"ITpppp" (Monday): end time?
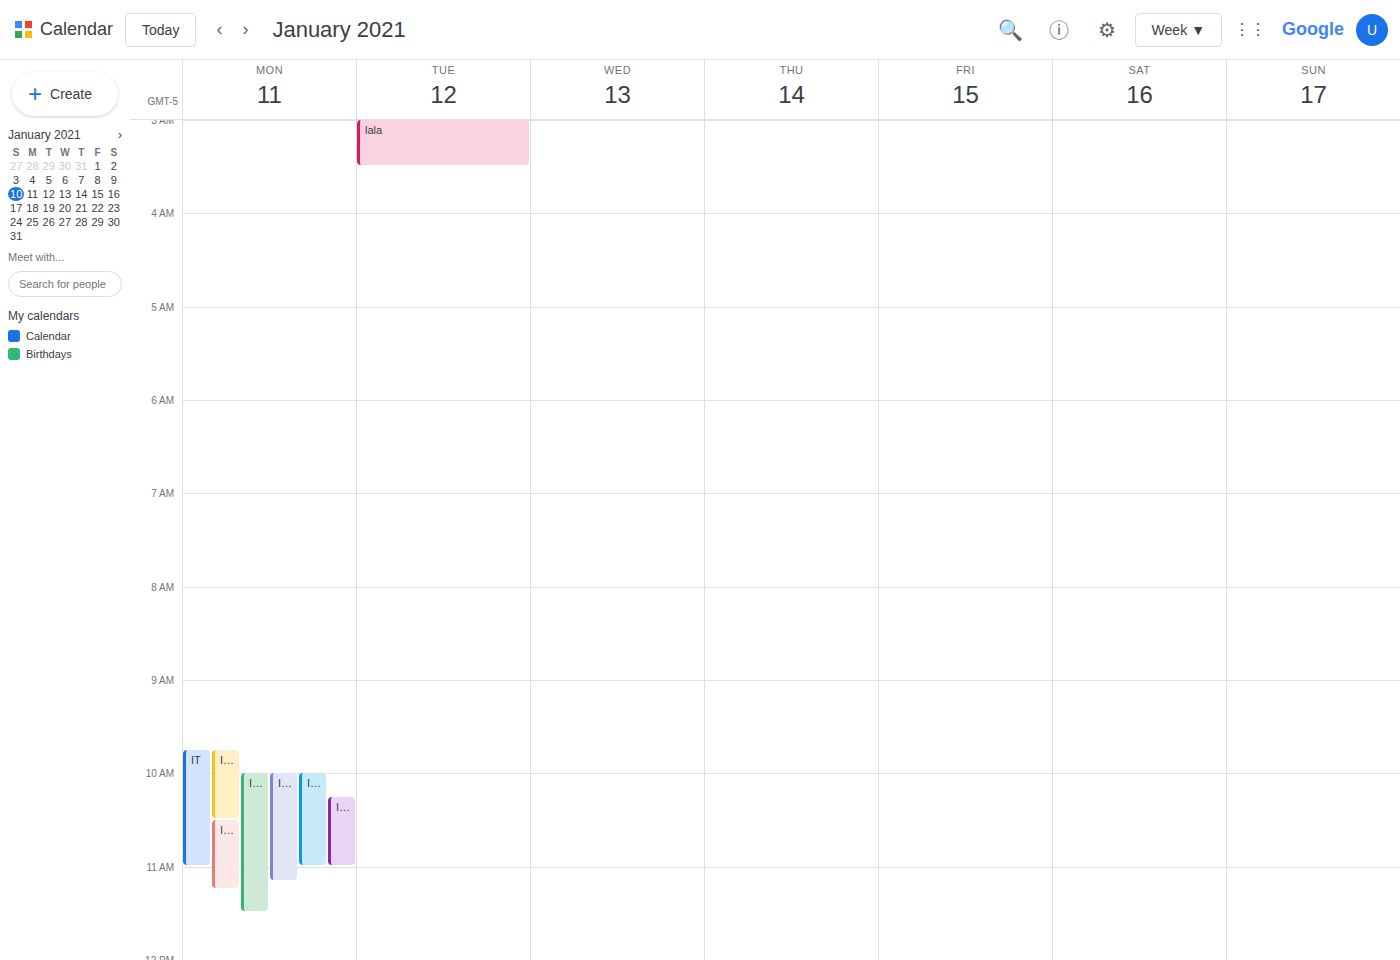
11:10